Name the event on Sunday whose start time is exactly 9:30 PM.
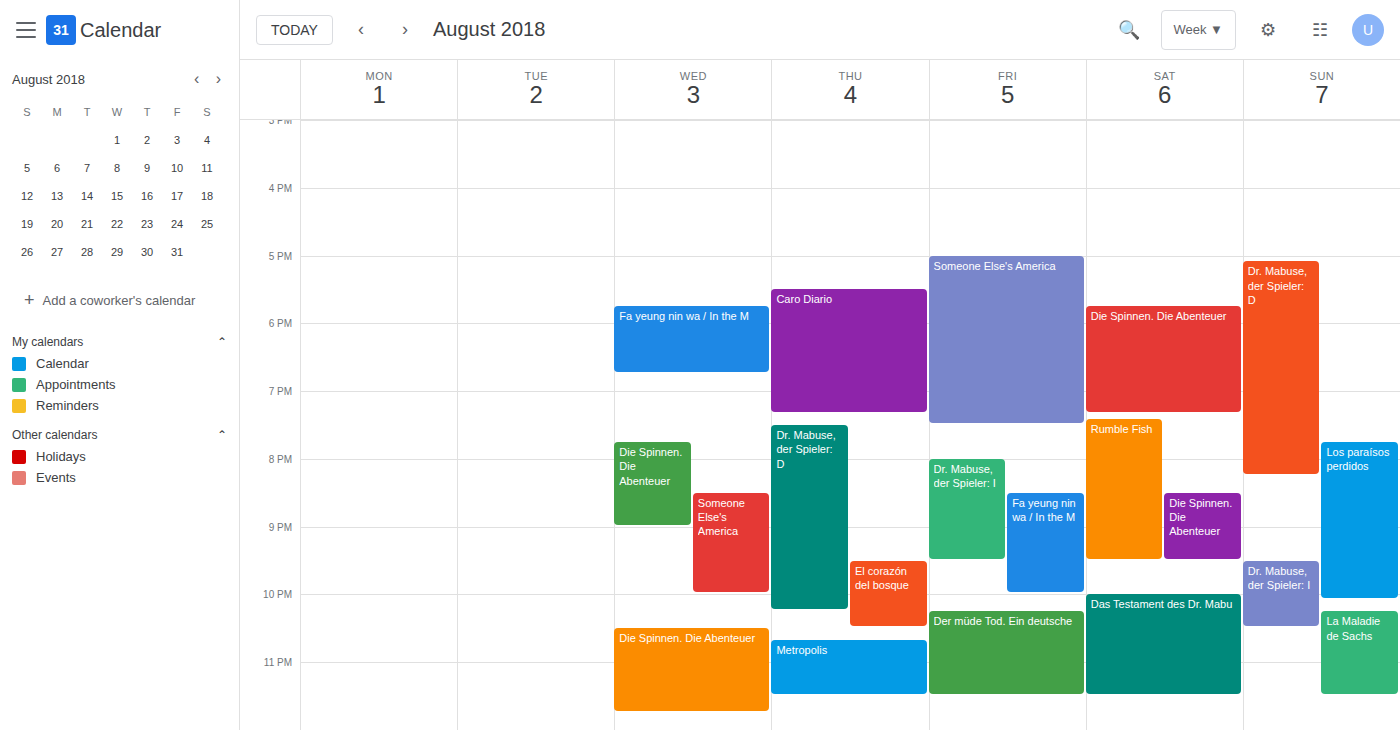
"Dr. Mabuse, der Spieler: I"